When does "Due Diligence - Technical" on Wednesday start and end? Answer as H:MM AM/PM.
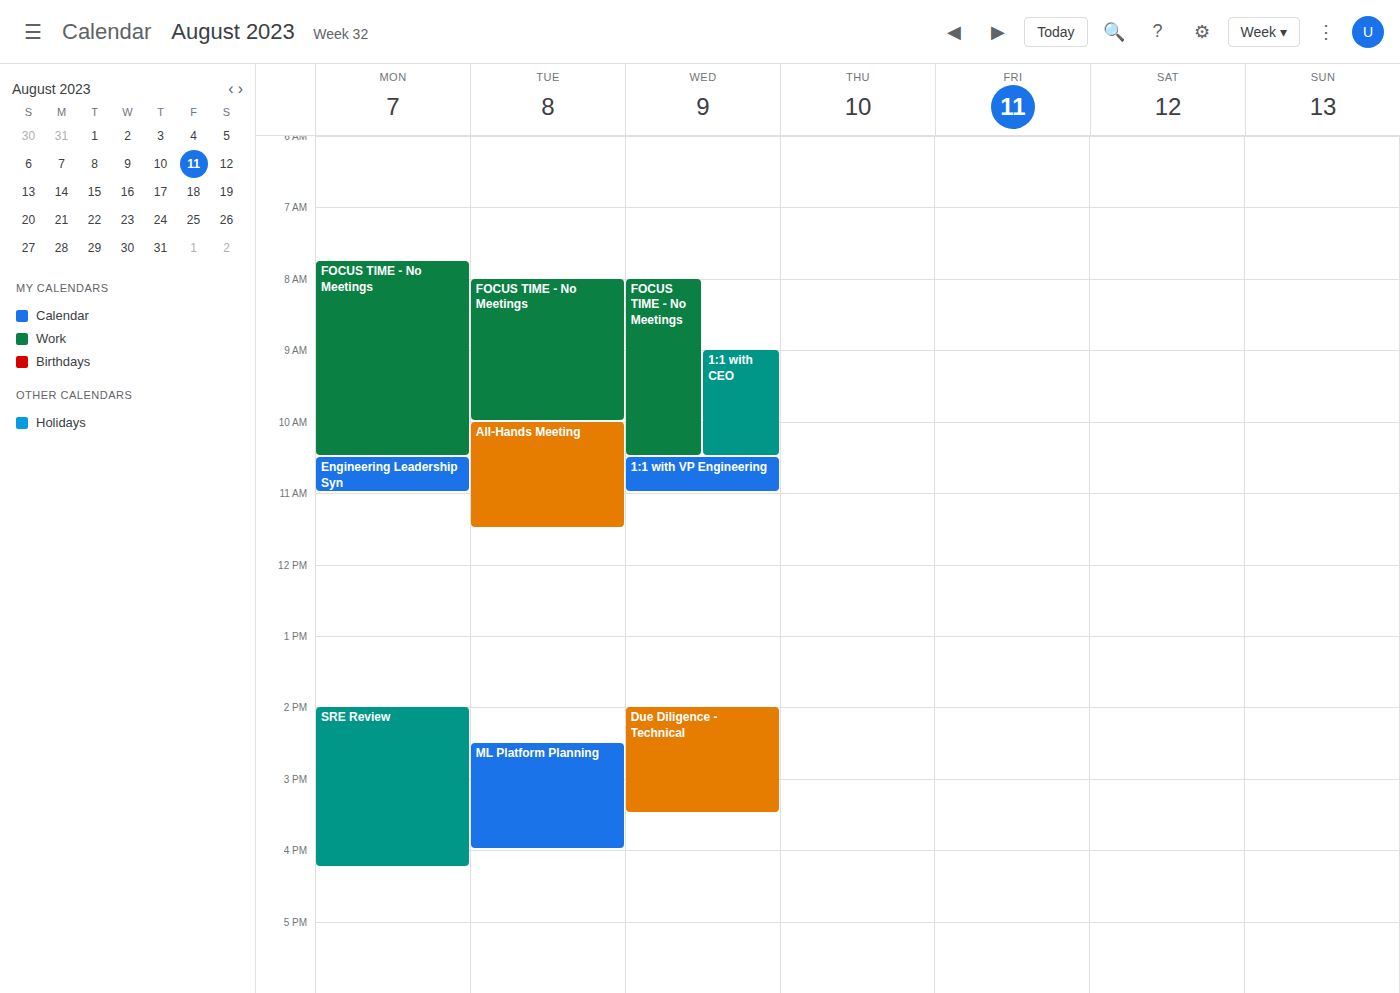
2:00 PM to 3:30 PM